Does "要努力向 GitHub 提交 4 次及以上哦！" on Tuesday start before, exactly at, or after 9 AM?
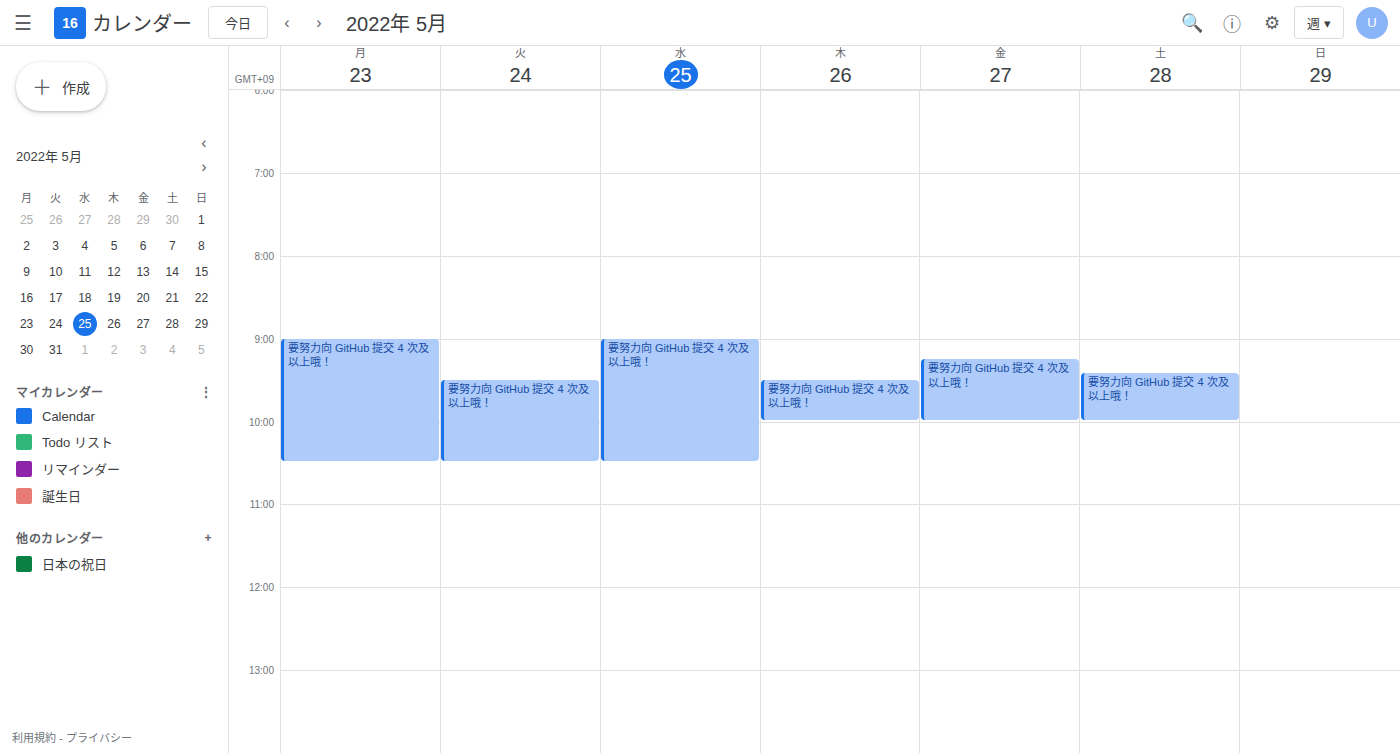
9:30 AM -- after 9 AM, 30 minutes below the 9 AM line.